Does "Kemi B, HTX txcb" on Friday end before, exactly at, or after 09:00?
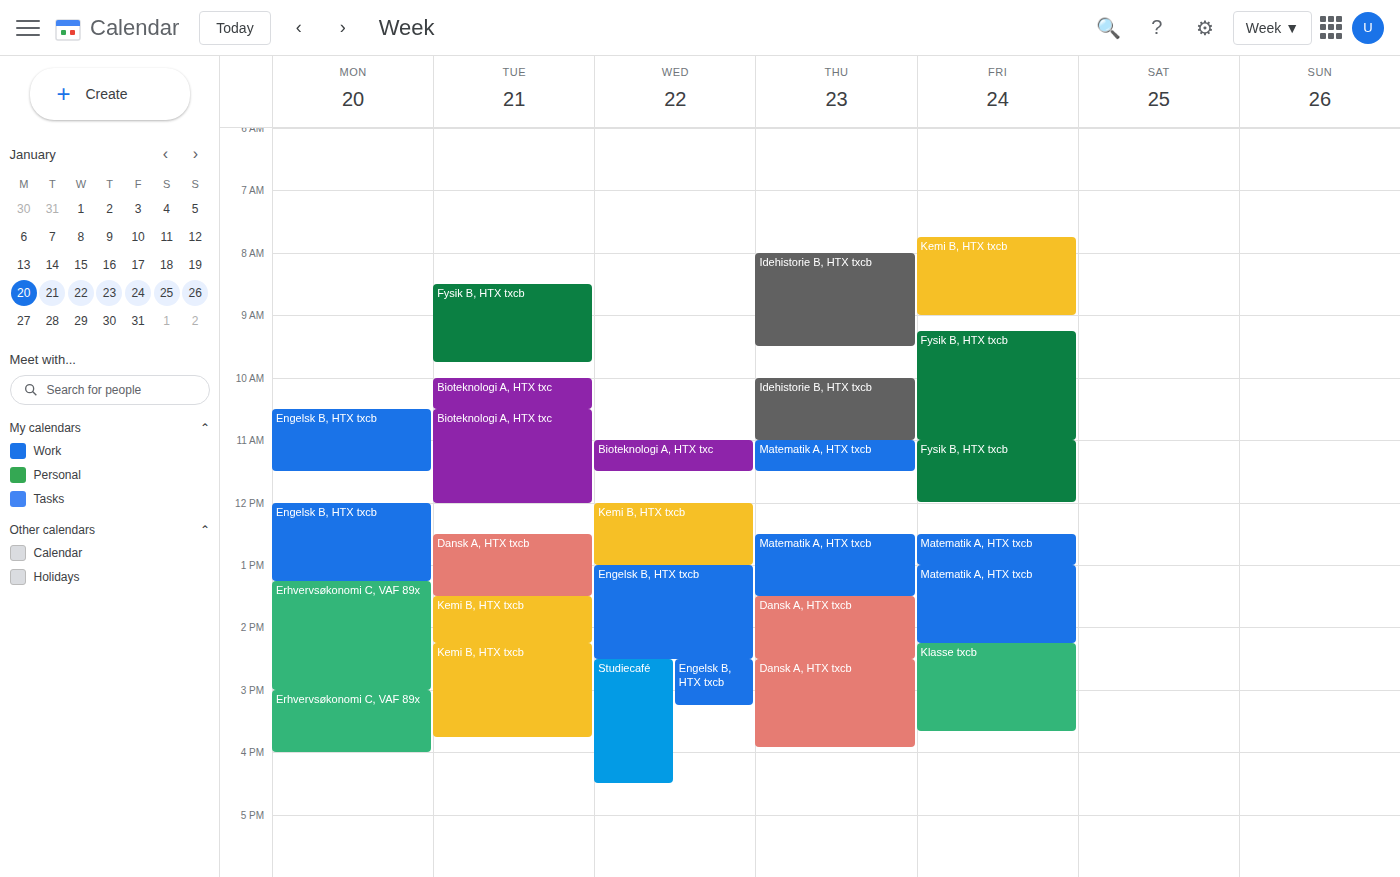
09:00 -- exactly at 09:00, on the 09:00 line.